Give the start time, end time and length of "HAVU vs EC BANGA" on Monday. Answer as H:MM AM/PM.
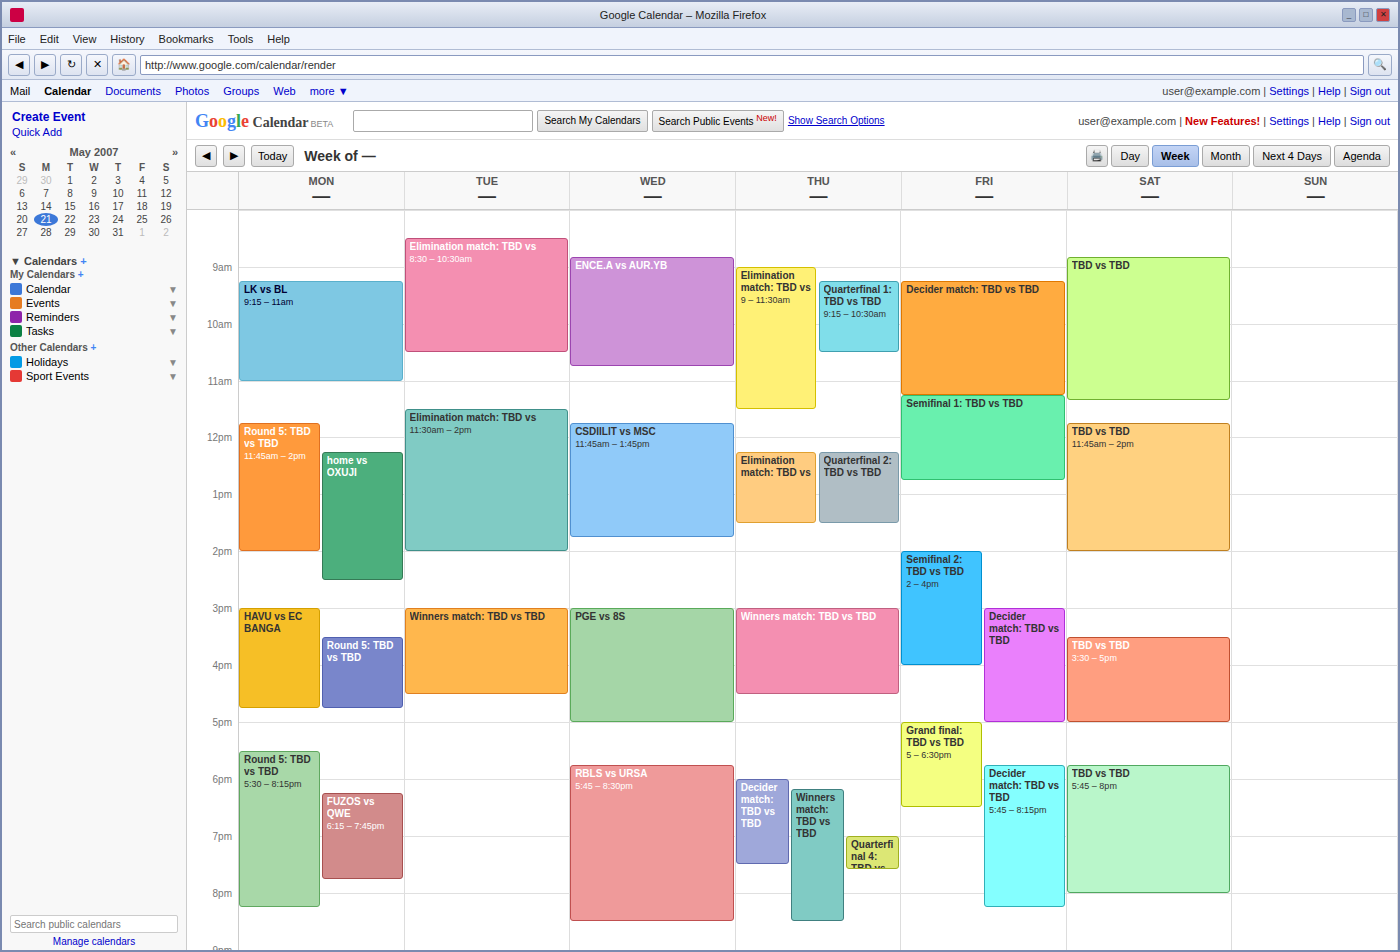
3:00 PM to 4:45 PM, 1 hour 45 minutes